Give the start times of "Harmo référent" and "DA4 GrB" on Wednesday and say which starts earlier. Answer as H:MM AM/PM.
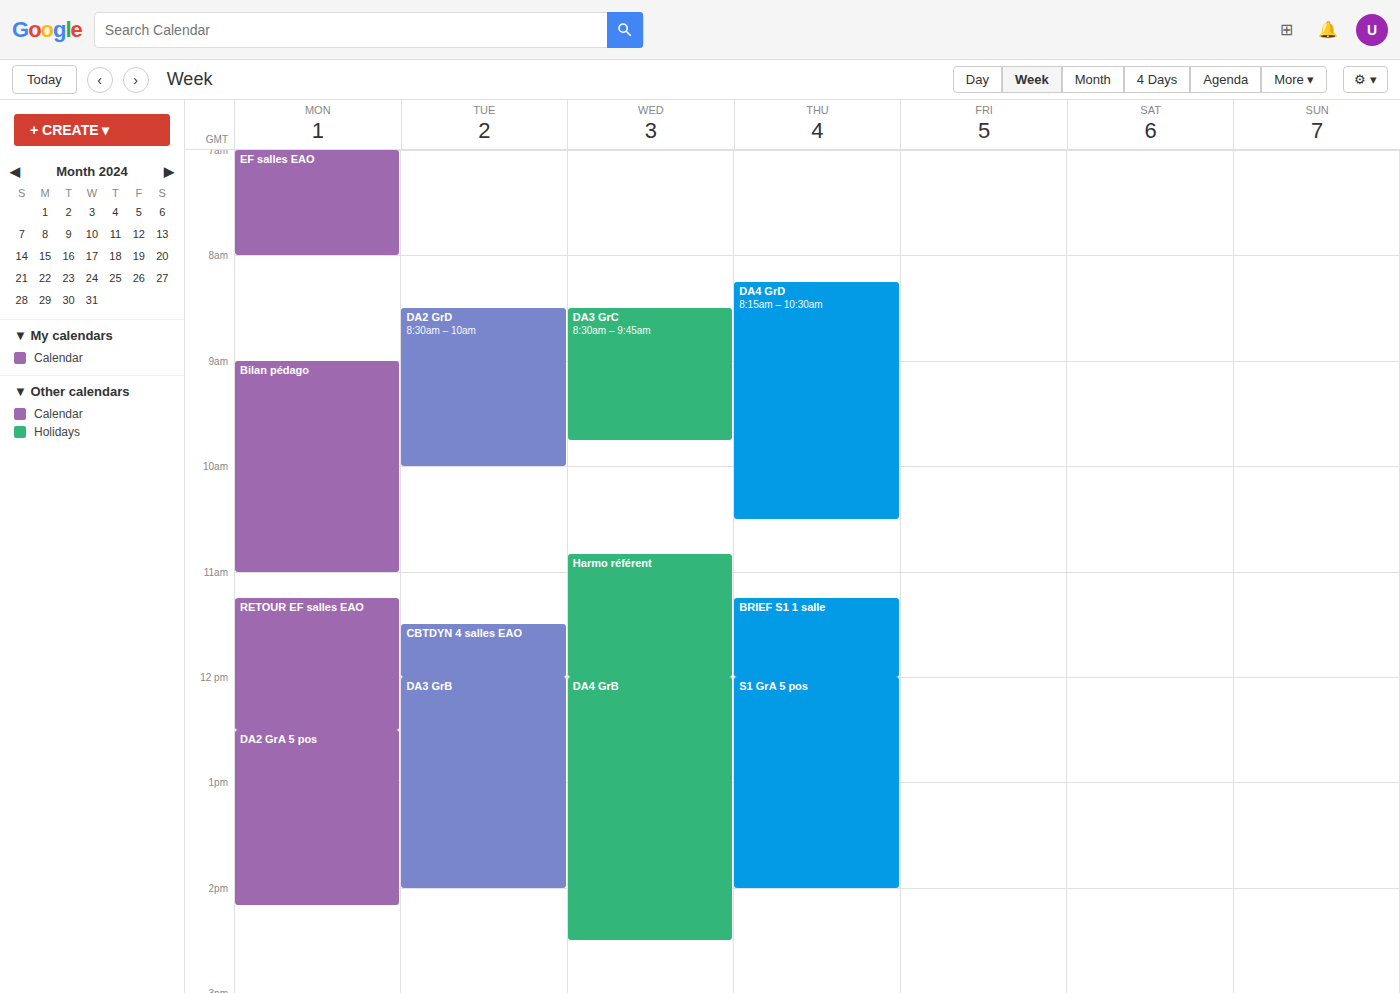
"Harmo référent" 10:50 AM; "DA4 GrB" 12:00 PM.